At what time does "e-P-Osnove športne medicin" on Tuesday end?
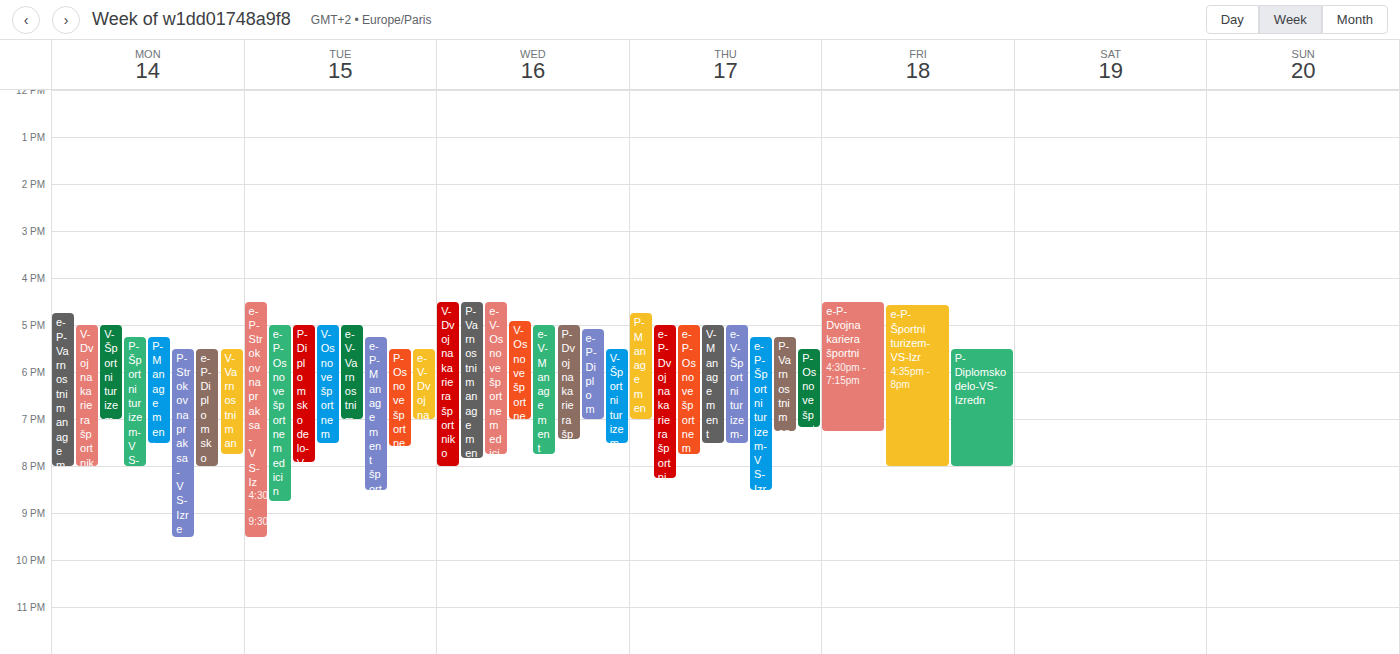
20:45